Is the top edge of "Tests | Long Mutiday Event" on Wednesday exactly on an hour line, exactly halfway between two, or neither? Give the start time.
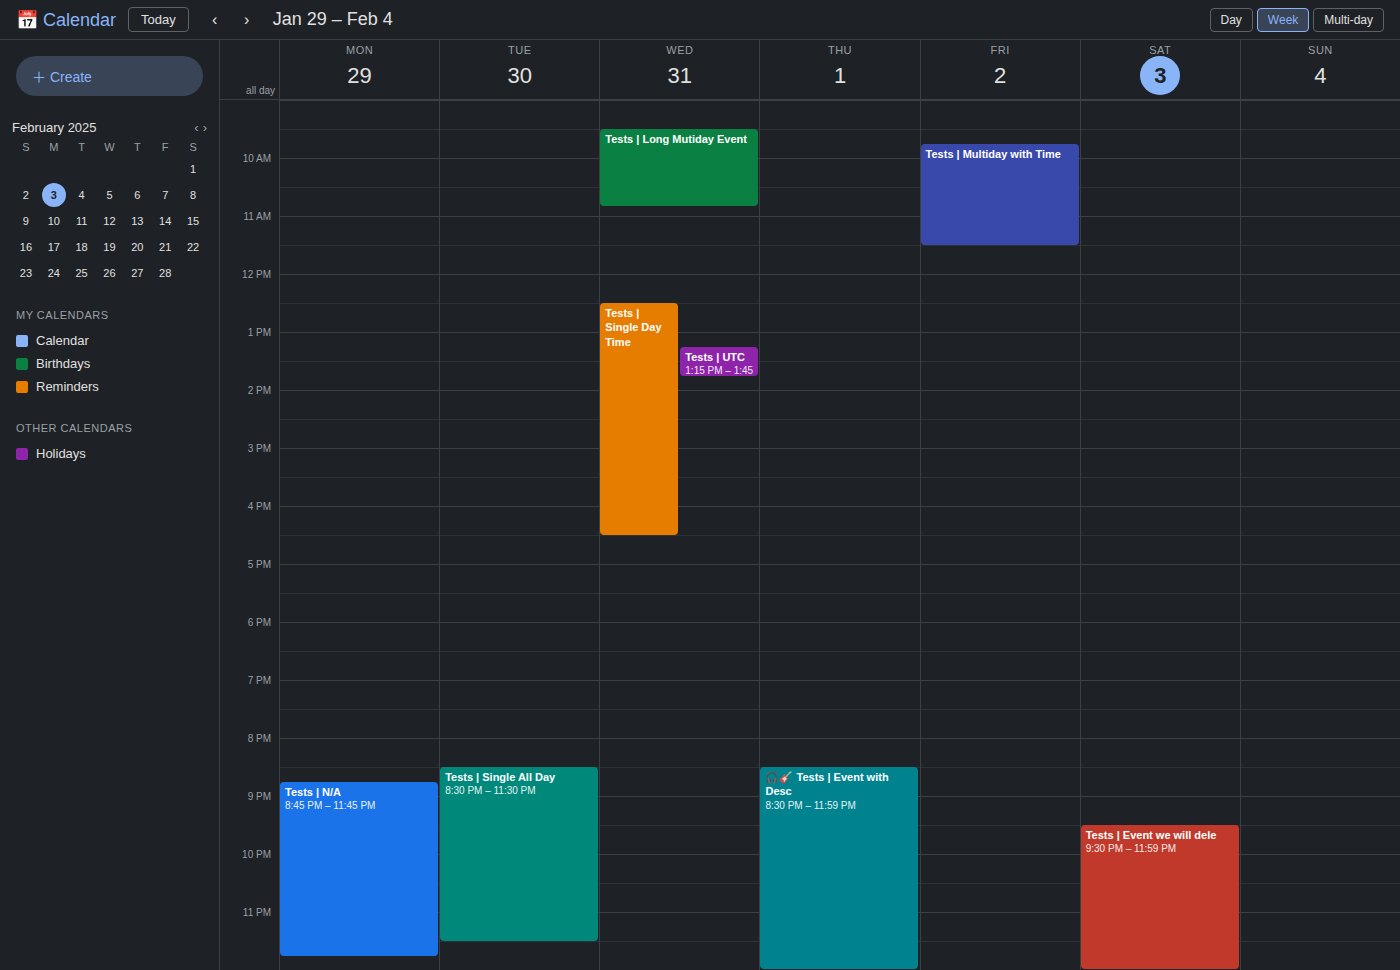
9:30 AM -- halfway between the 9 AM and 10 AM lines.